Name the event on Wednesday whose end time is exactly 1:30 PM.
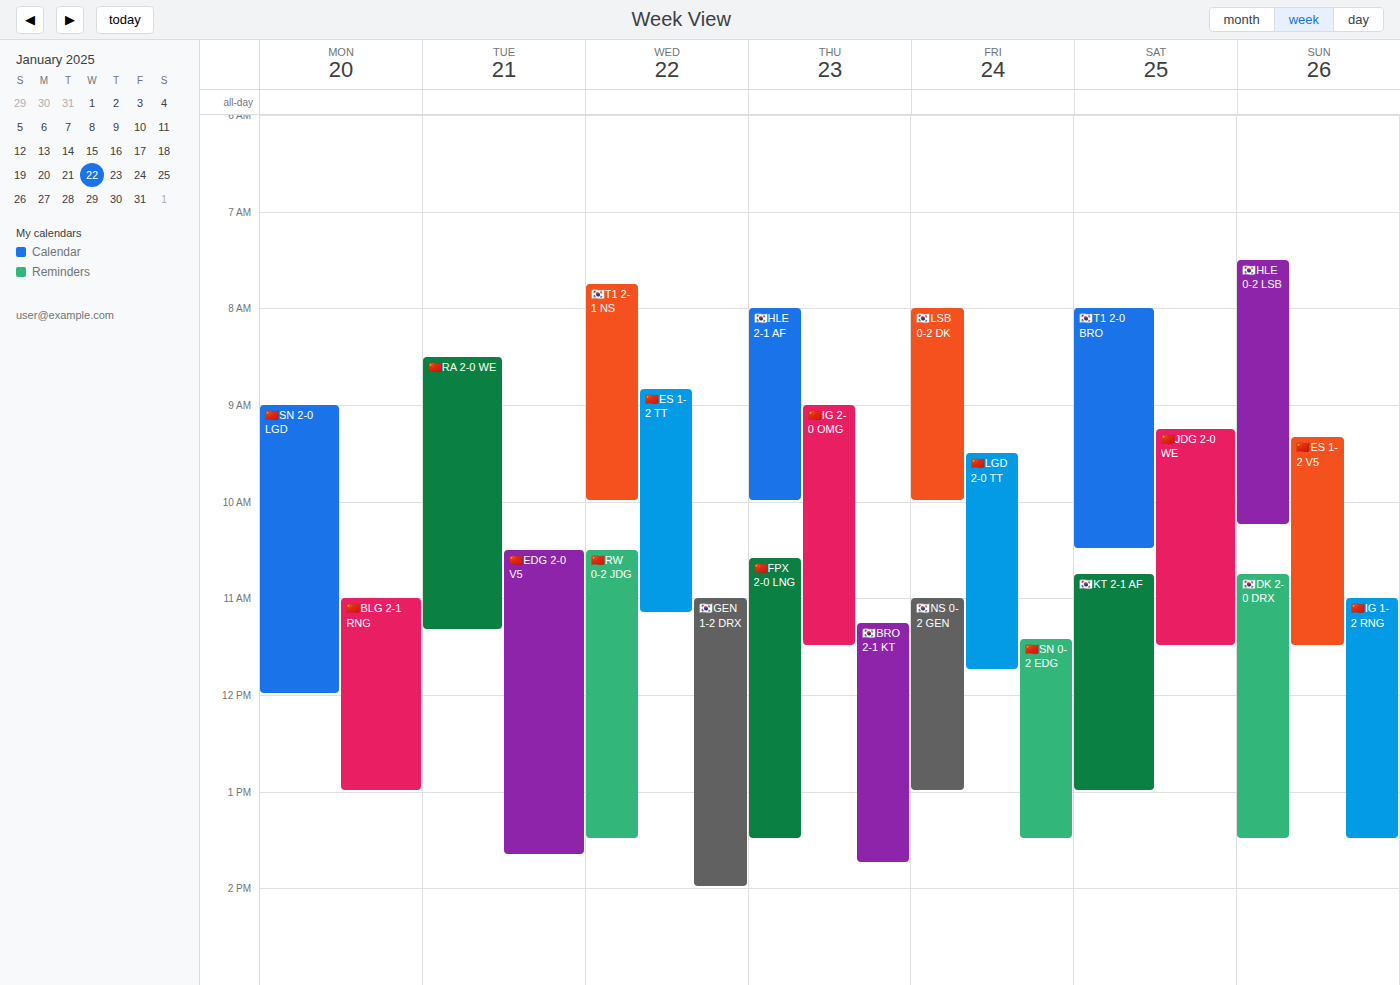
"🇨🇳RW 0-2 JDG"